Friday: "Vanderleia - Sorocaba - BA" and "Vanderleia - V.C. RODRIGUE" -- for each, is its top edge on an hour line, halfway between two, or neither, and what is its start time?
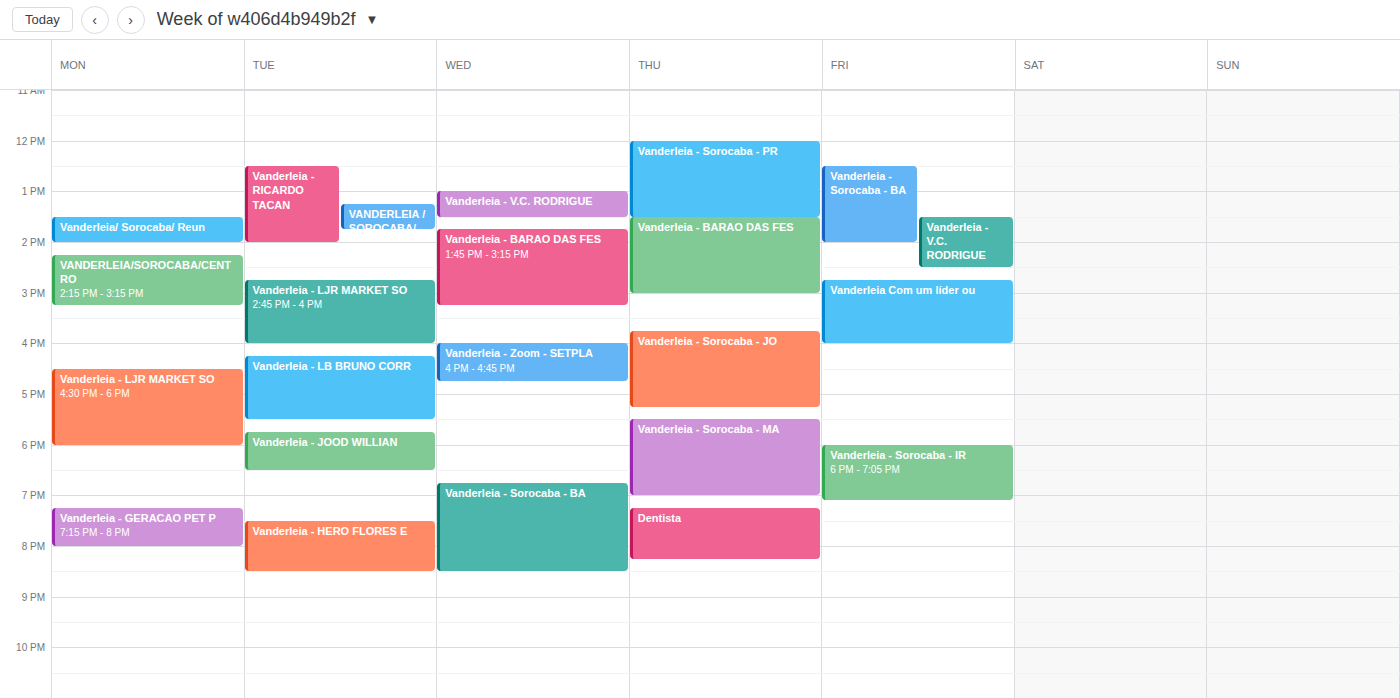
"Vanderleia - Sorocaba - BA": 12:30 PM, halfway between the 12 PM and 1 PM lines. "Vanderleia - V.C. RODRIGUE": 1:30 PM, halfway between the 1 PM and 2 PM lines.